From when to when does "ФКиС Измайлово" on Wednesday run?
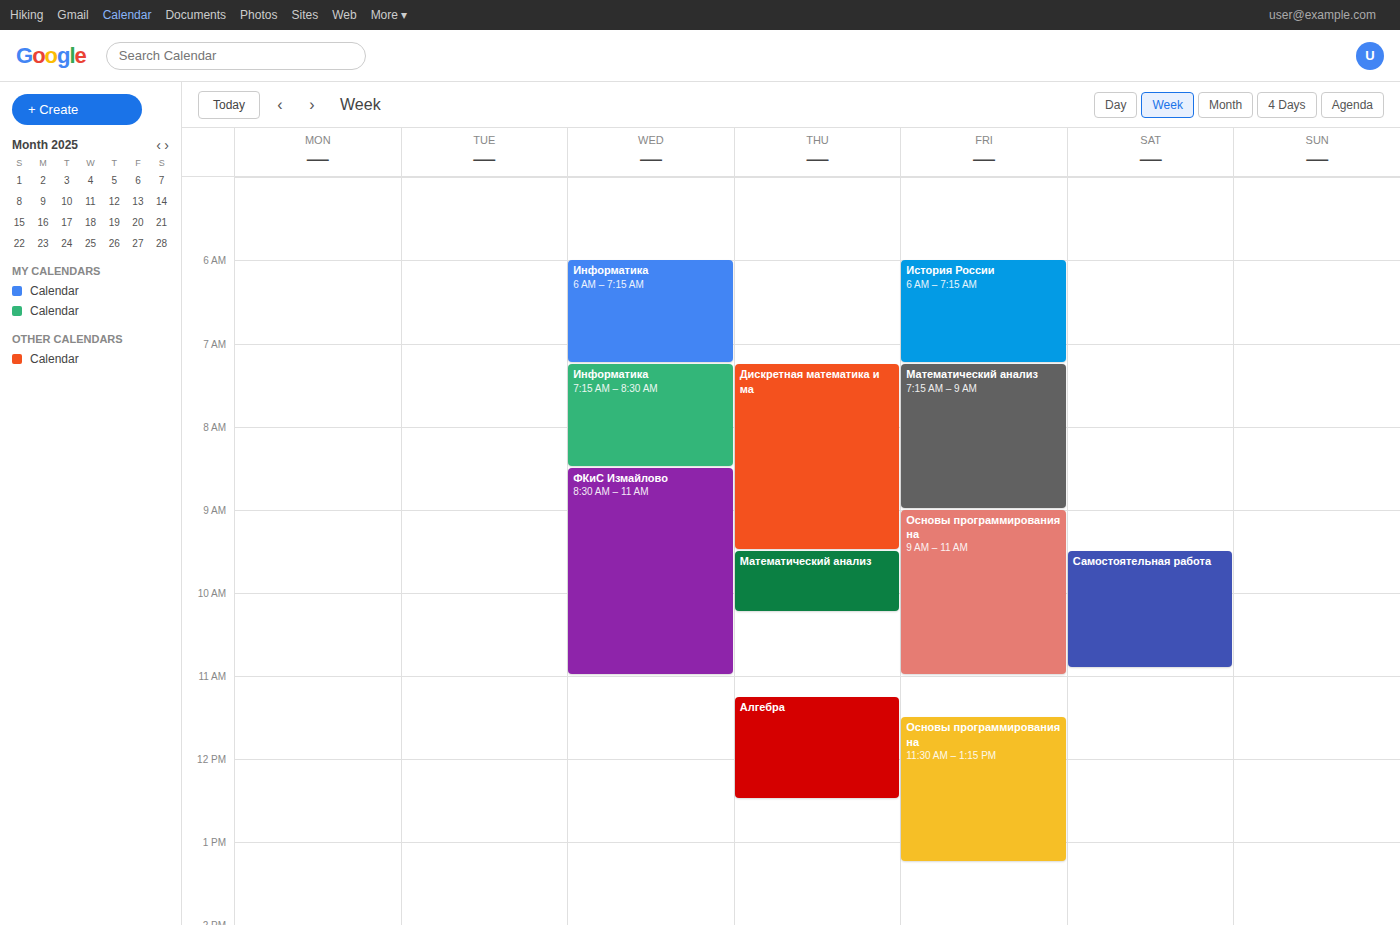
8:30 AM to 11:00 AM